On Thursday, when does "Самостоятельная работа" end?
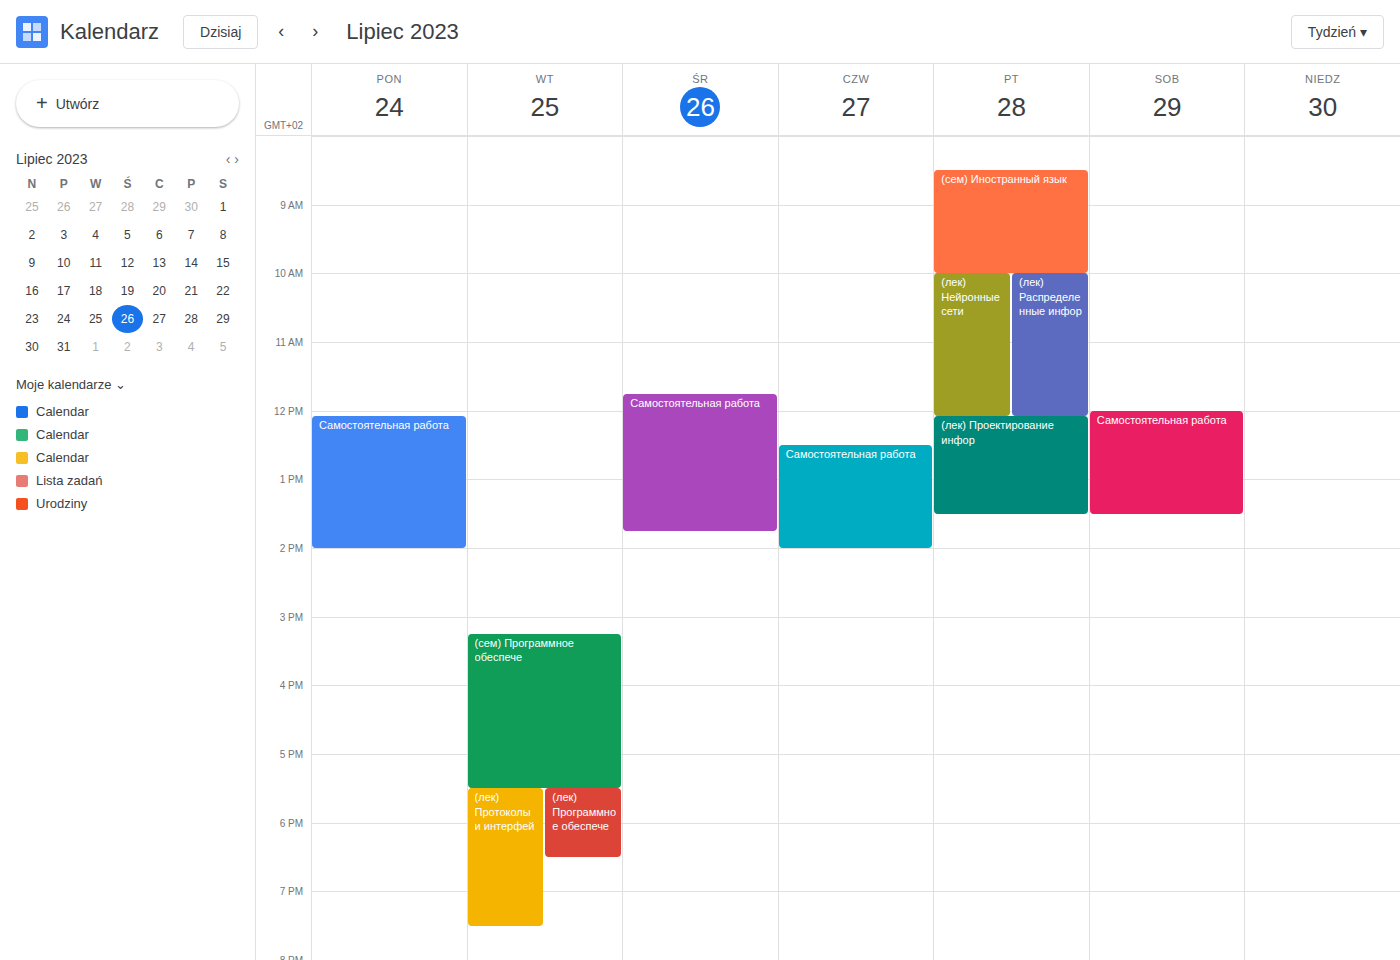
2:00 PM